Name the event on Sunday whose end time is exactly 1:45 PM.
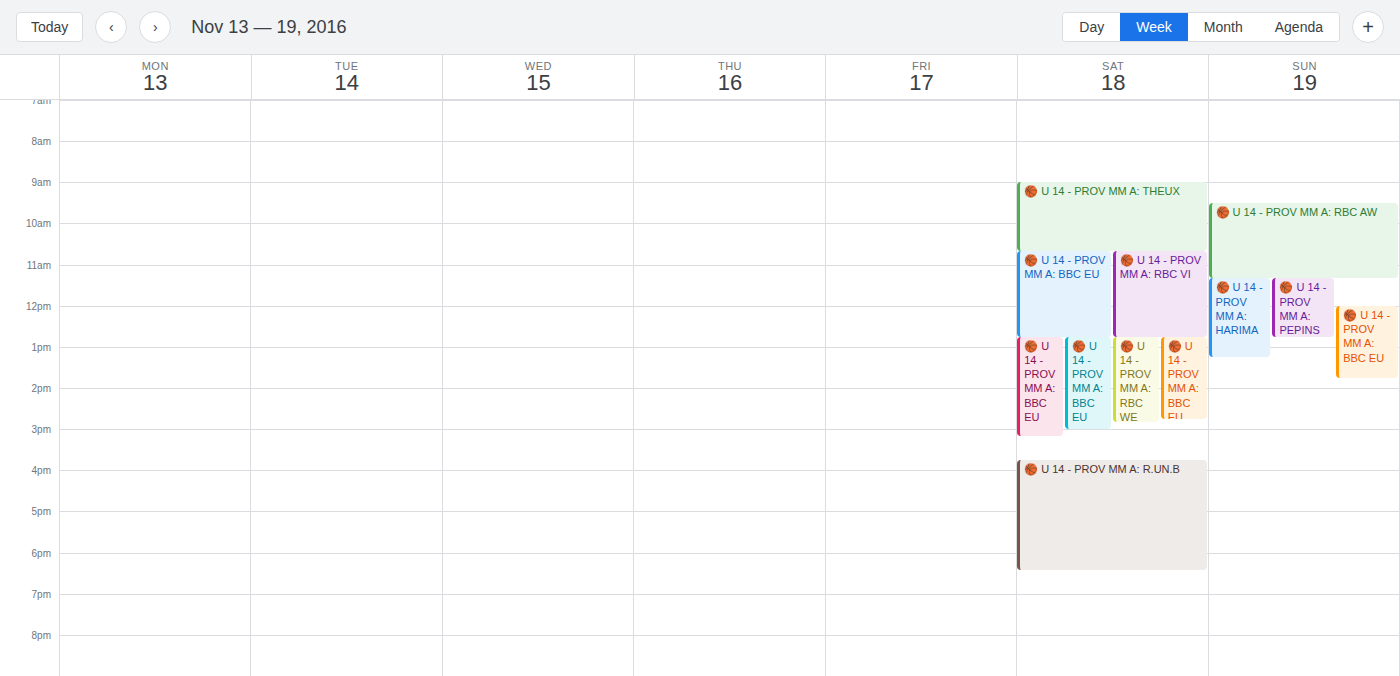
"🏀 U 14 - PROV MM A: BBC EU"